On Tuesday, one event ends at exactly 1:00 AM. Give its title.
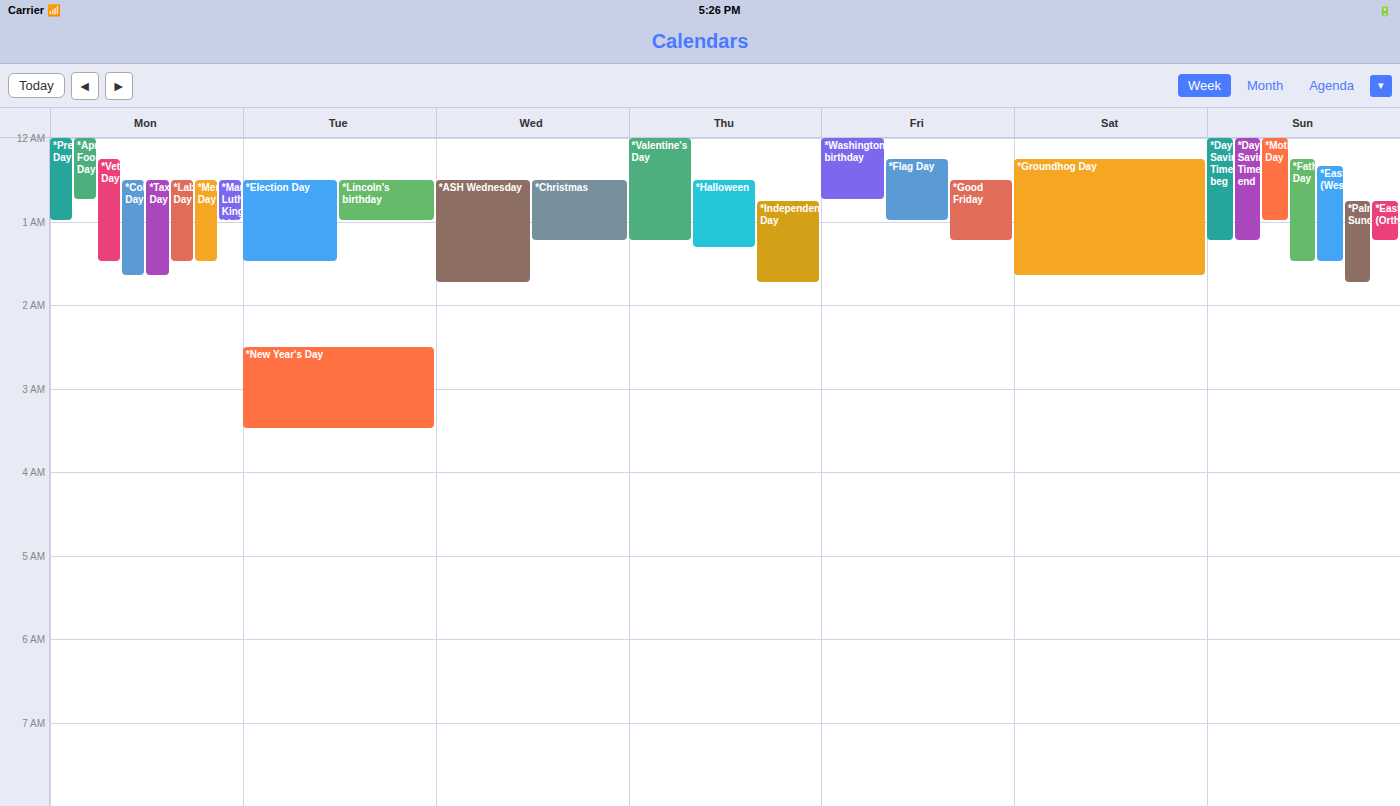
"*Lincoln's birthday"